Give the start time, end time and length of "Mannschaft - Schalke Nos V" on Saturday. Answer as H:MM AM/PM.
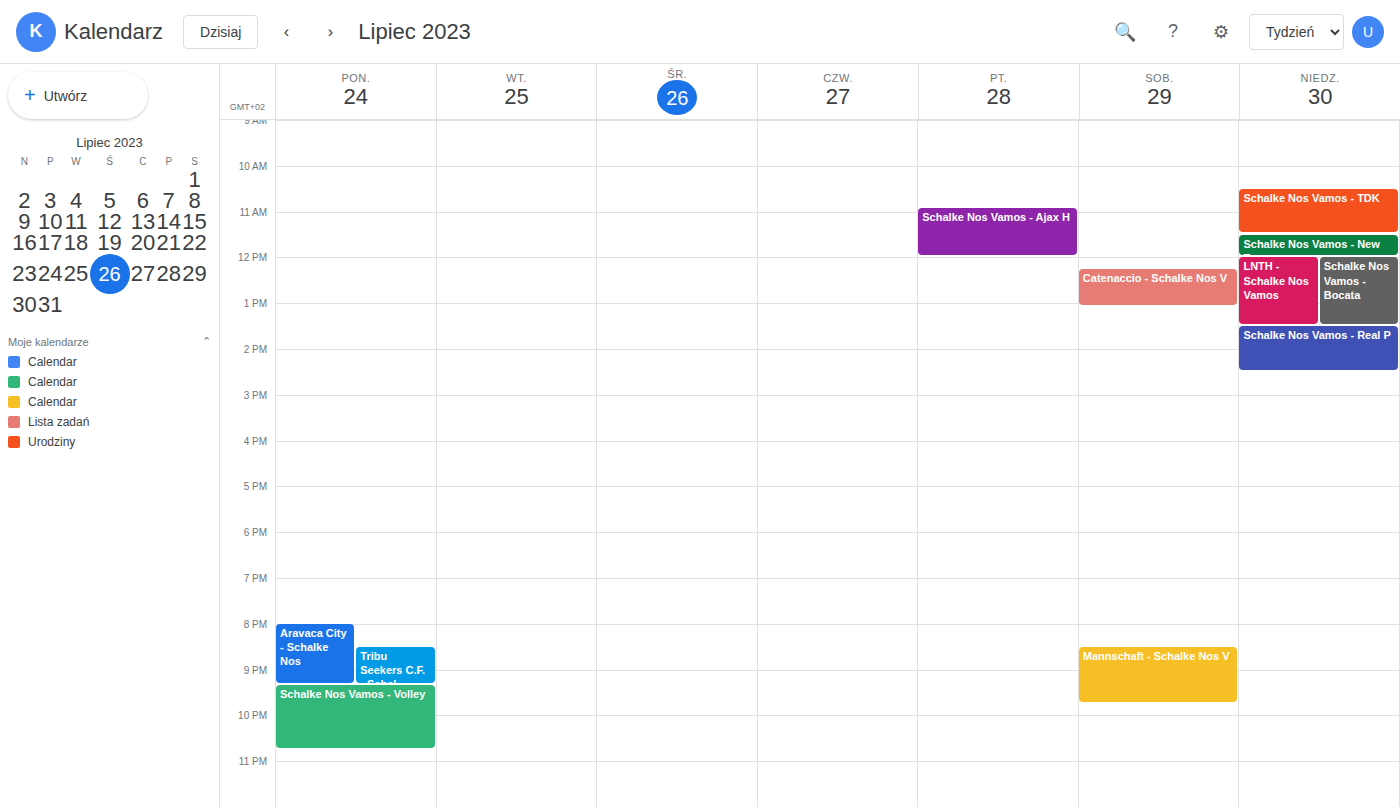
8:30 PM to 9:45 PM, 1 hour 15 minutes